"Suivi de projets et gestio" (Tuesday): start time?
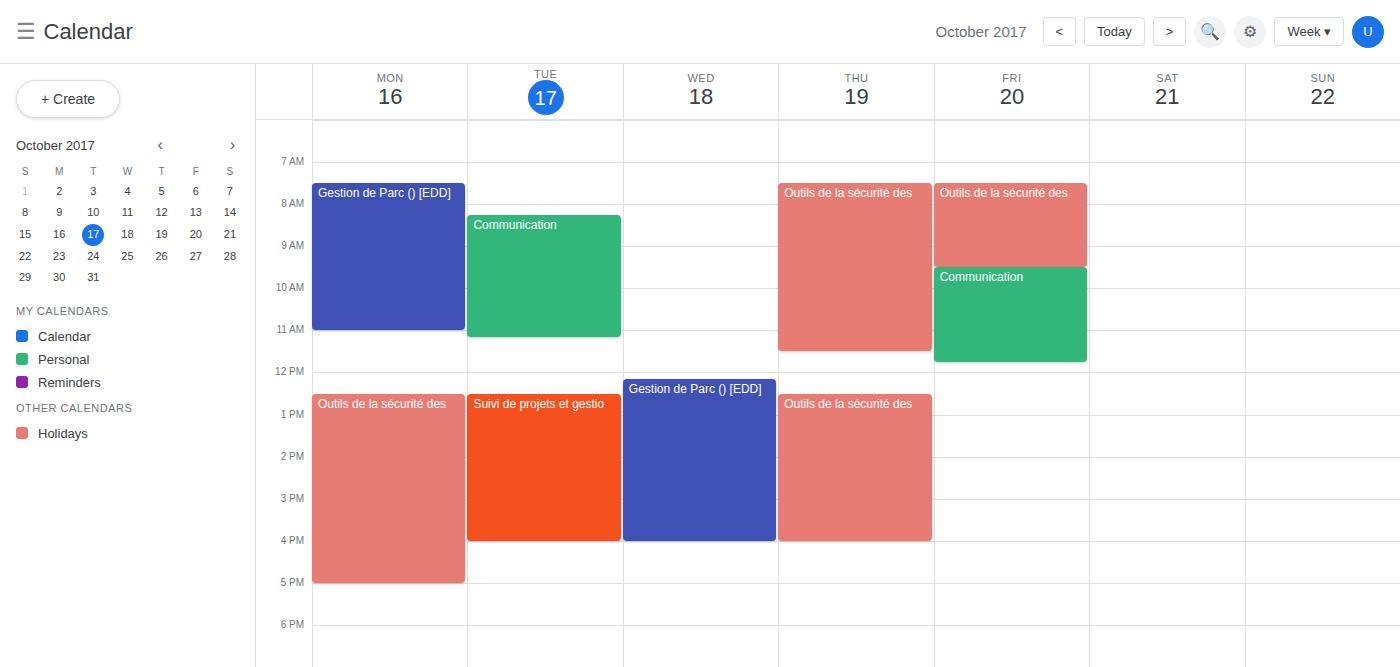
12:30 PM